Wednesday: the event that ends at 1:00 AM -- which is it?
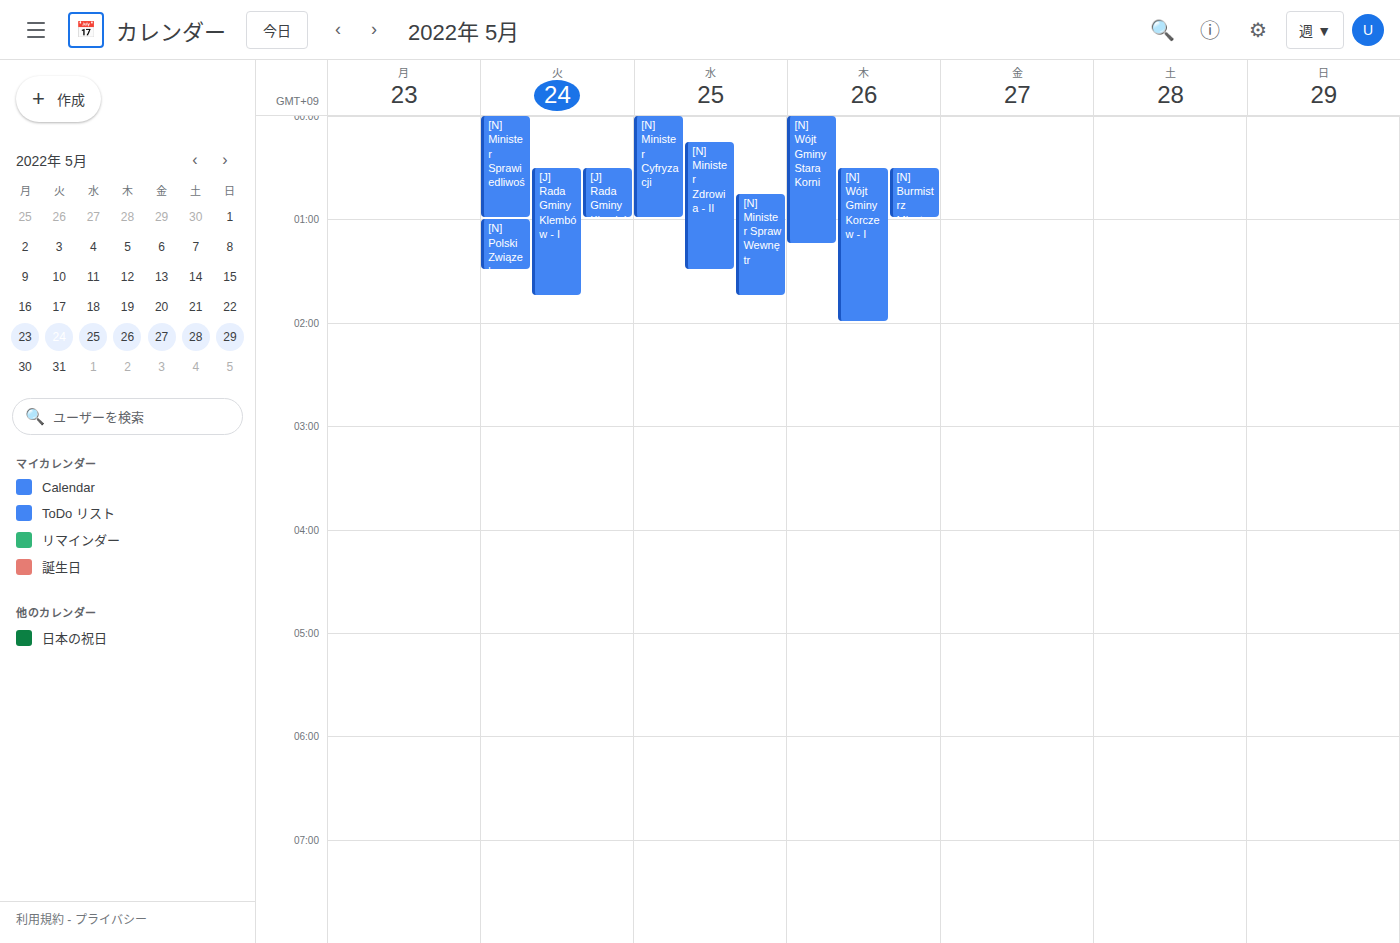
"[N] Minister Cyfryzacji"